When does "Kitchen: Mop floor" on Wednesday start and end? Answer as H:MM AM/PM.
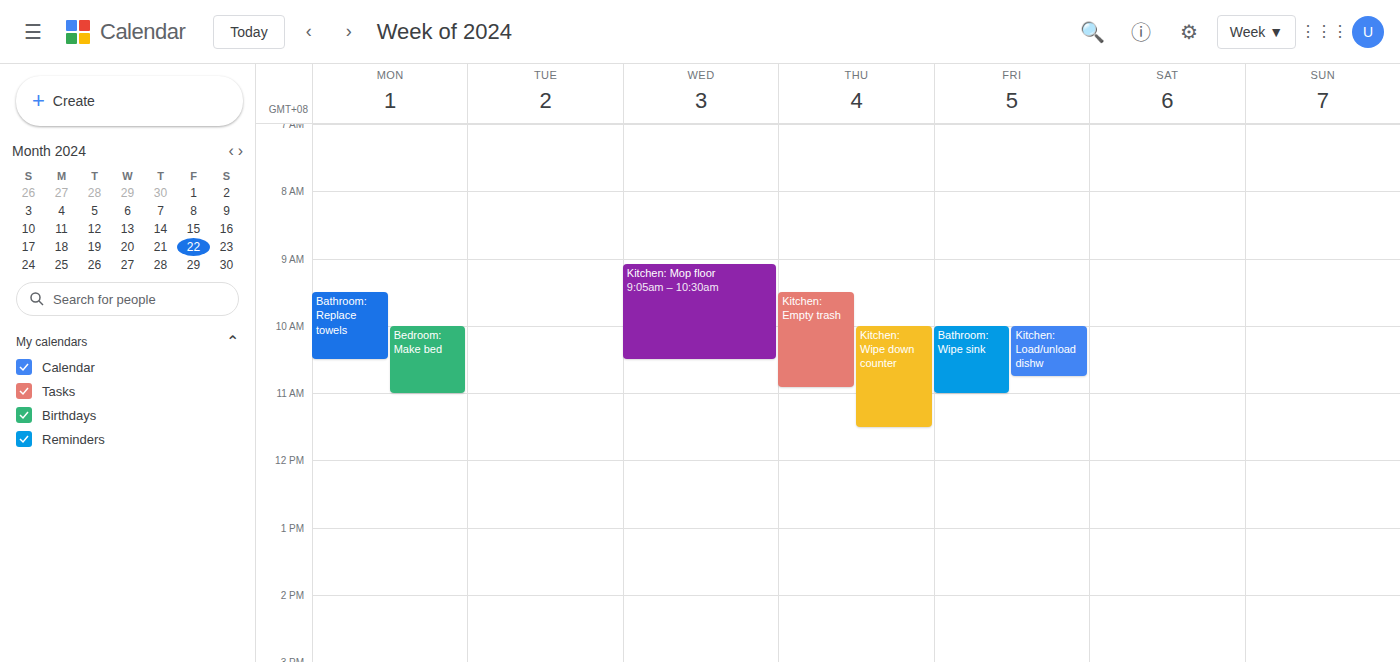
9:05 AM to 10:30 AM